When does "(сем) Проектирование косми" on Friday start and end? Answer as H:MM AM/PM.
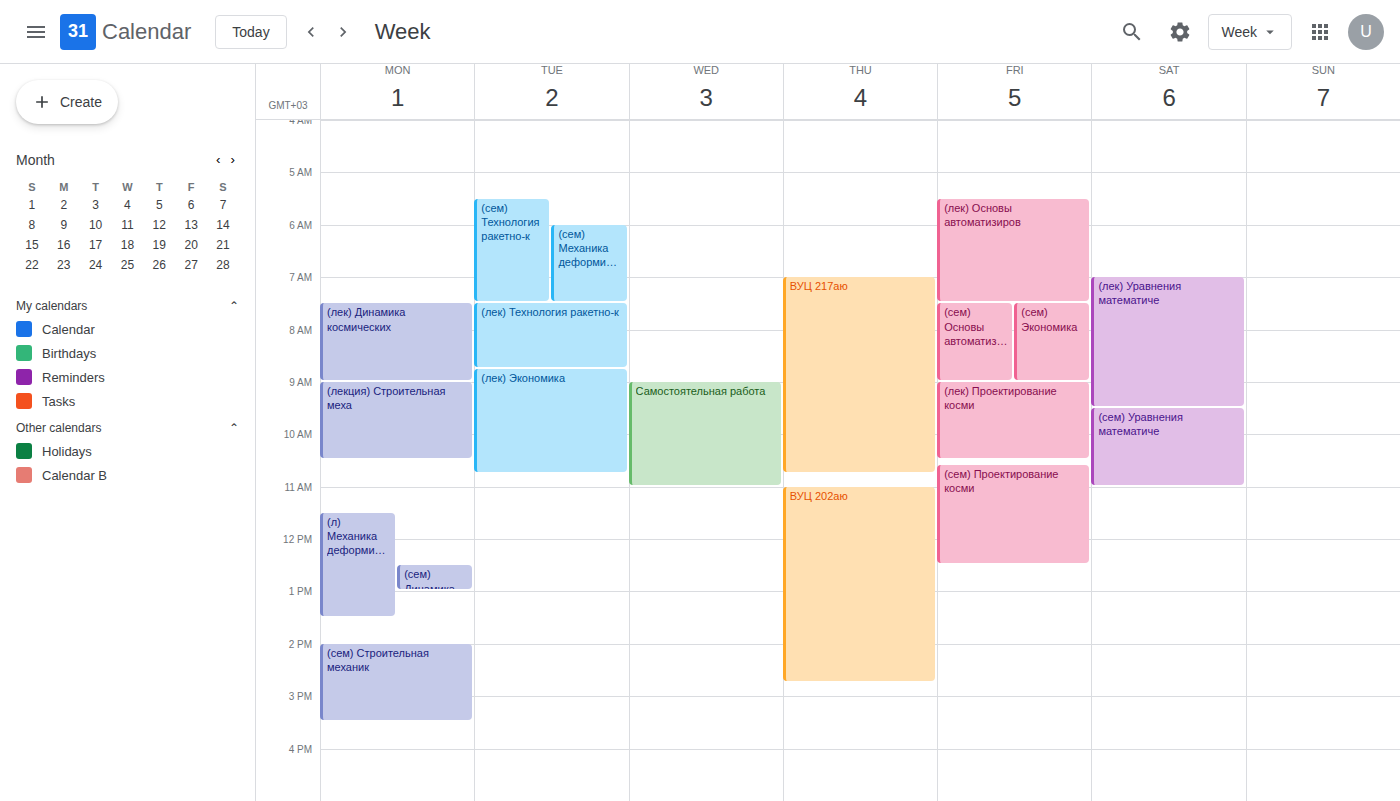
10:35 AM to 12:30 PM